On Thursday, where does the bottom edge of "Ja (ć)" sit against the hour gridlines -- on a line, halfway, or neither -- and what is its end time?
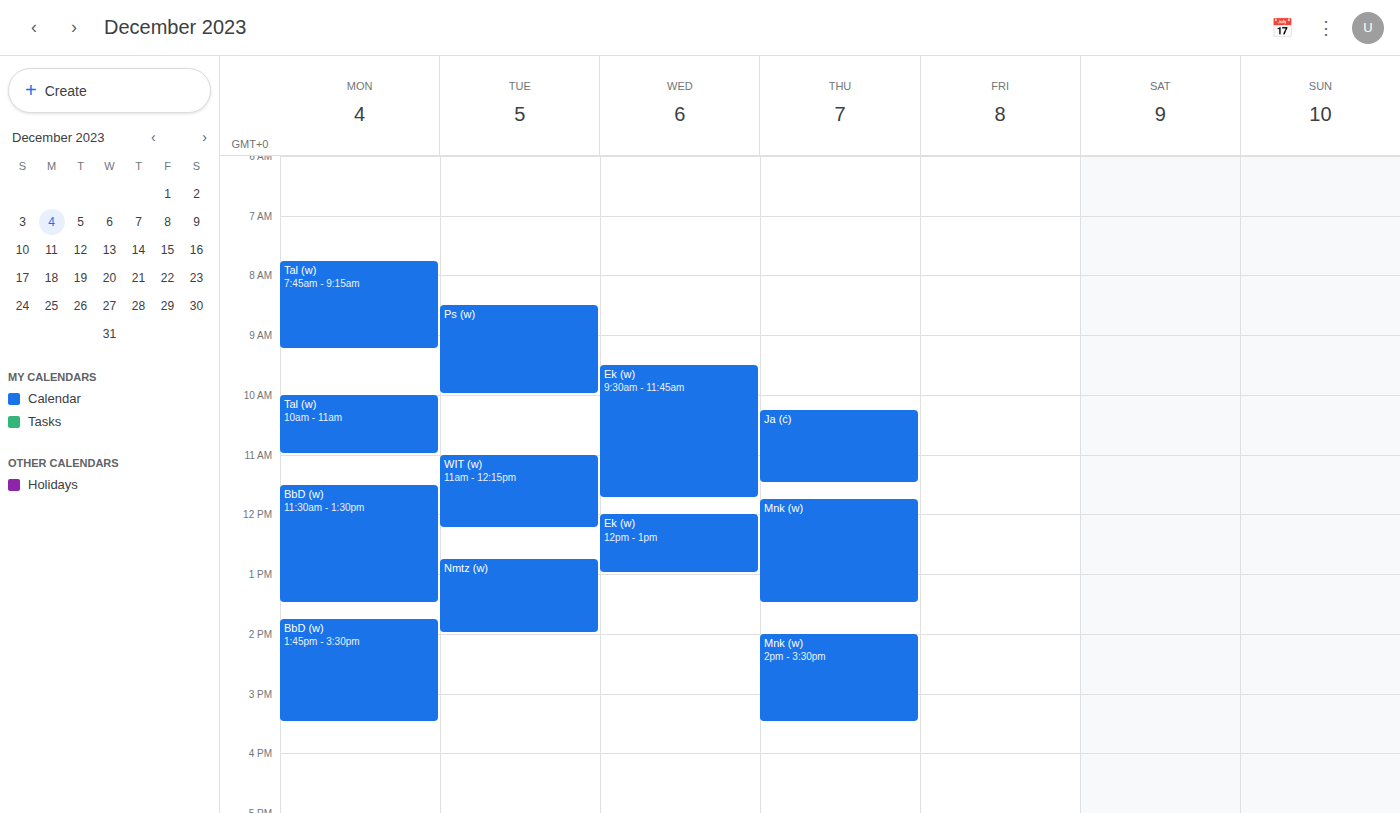
11:30 -- halfway between the 11:00 and 12:00 lines.